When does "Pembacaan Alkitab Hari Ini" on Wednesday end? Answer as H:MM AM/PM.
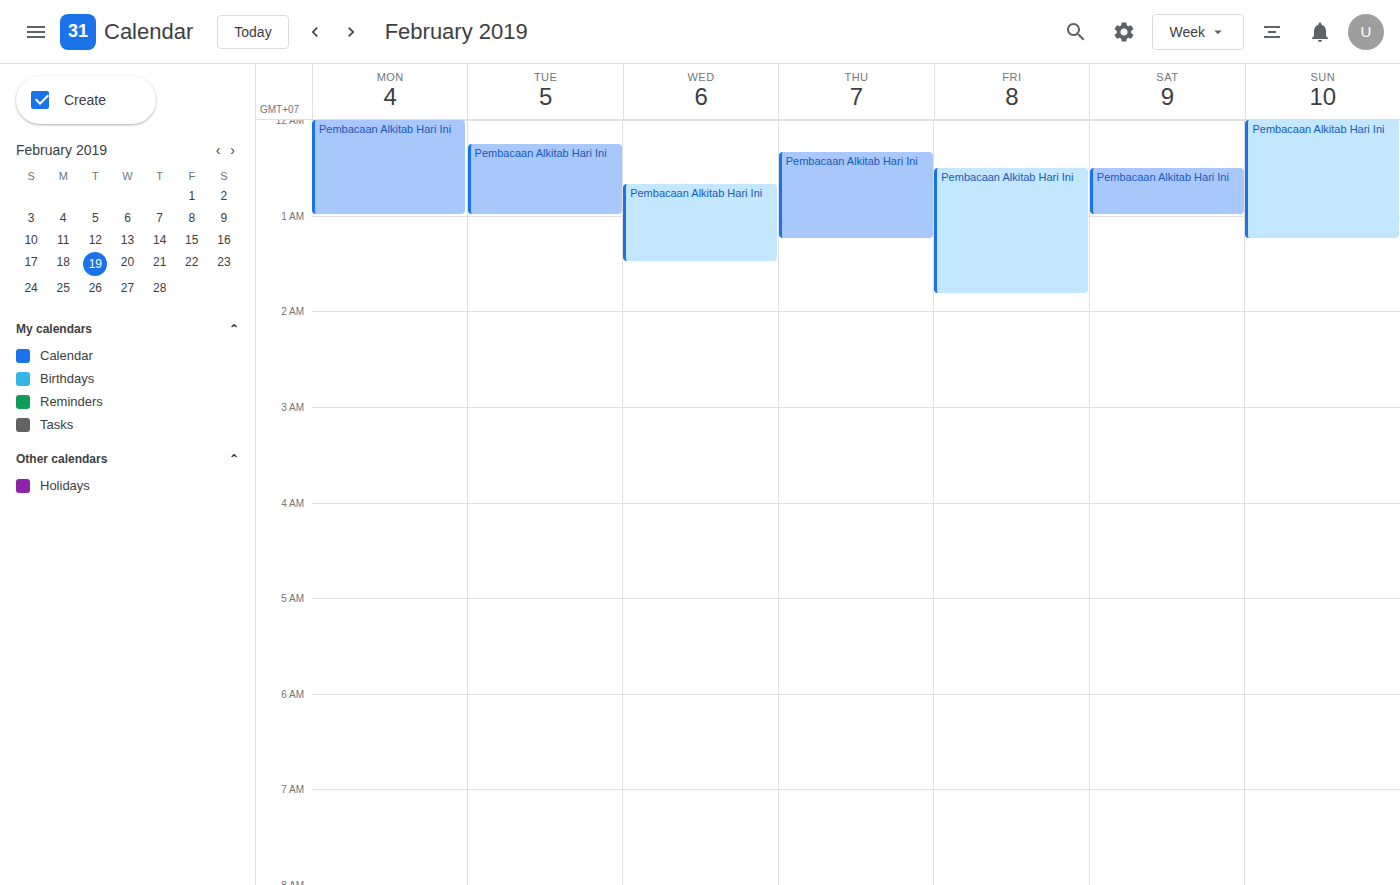
1:30 AM